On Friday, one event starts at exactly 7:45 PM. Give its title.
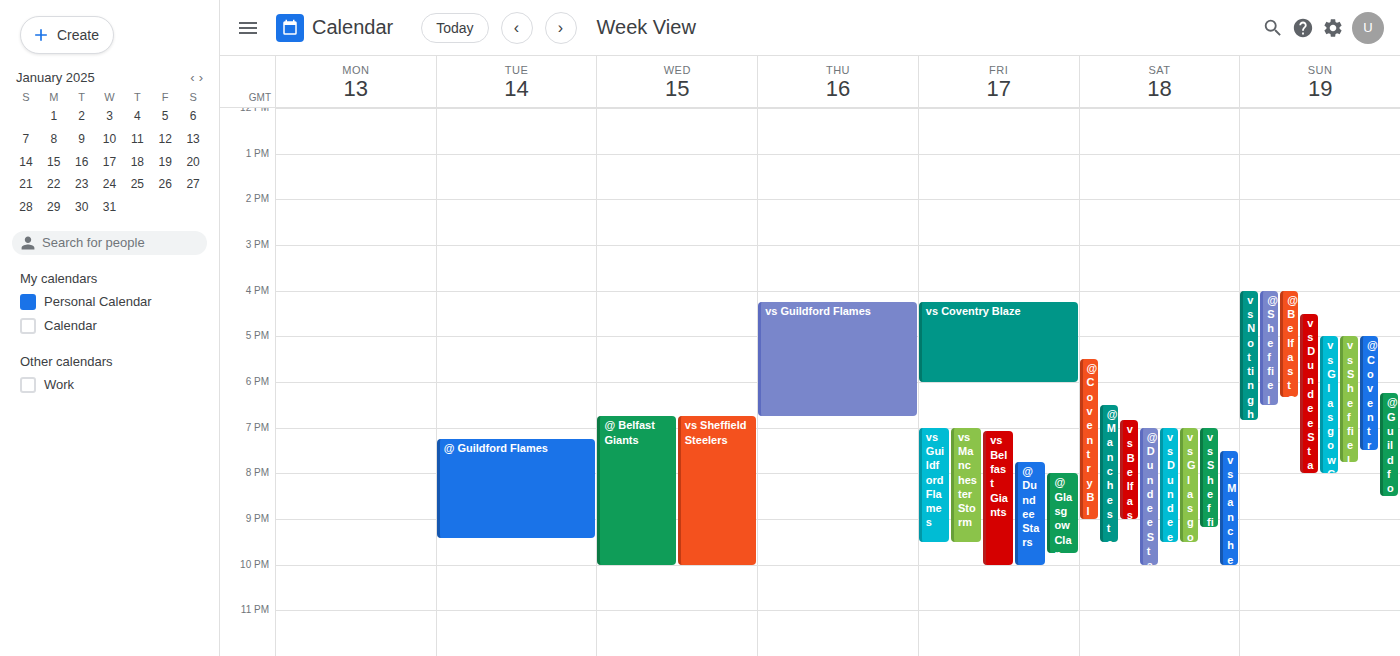
"@ Dundee Stars"